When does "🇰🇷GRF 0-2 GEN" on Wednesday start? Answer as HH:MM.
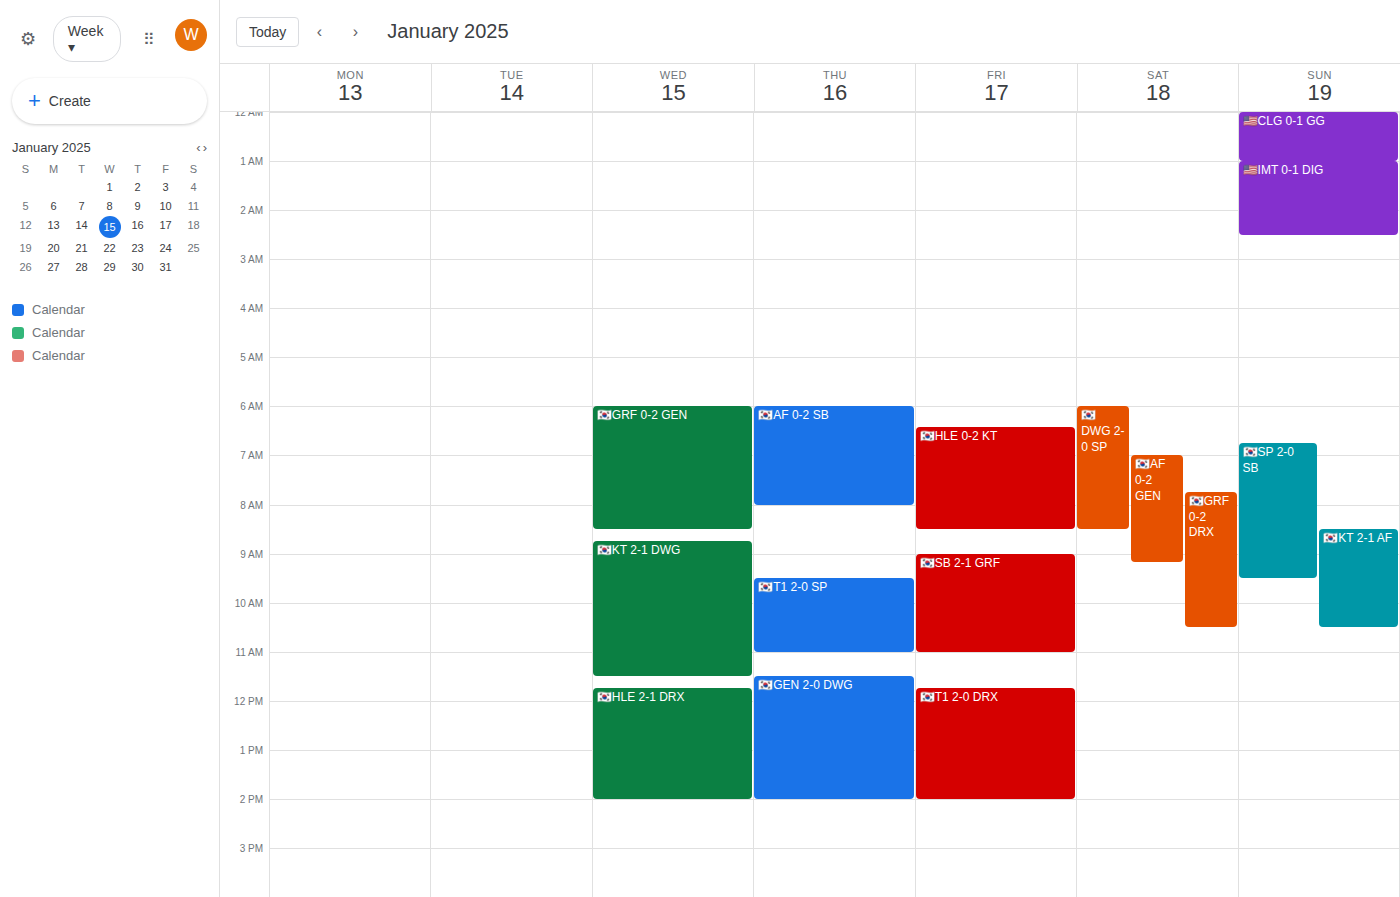
06:00